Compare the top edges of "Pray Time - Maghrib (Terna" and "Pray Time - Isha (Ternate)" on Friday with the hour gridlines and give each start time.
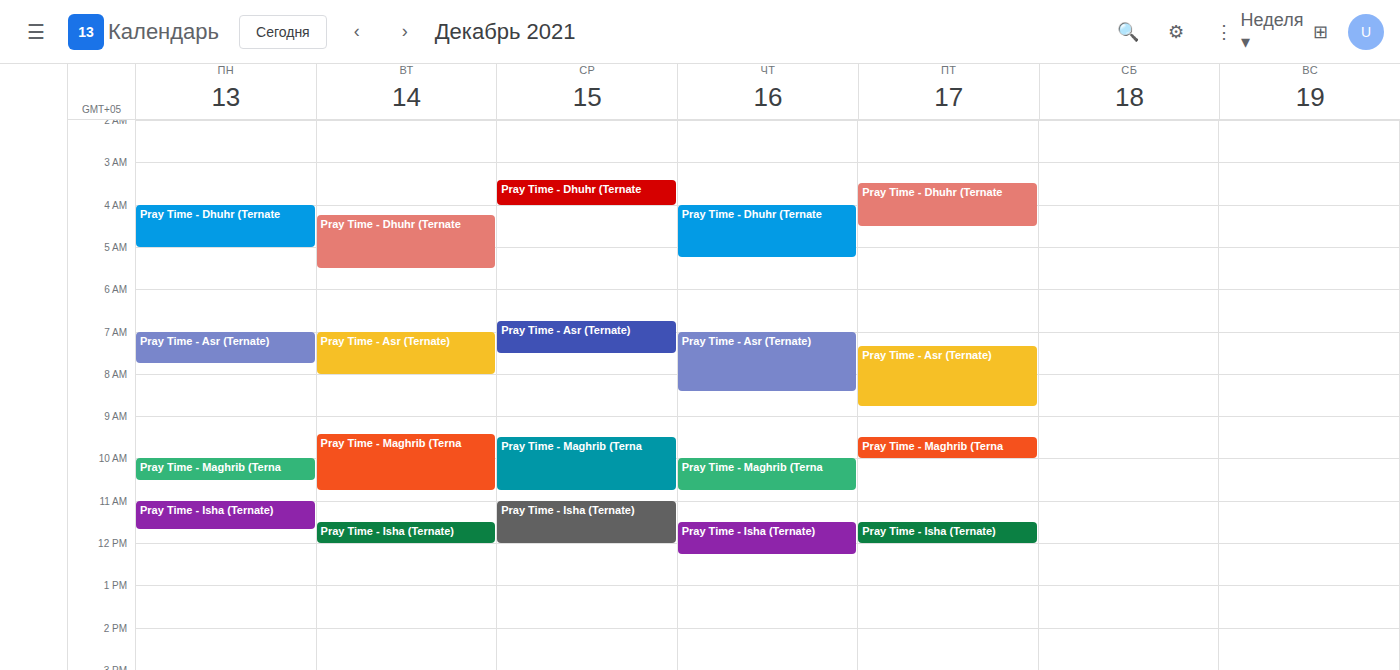
"Pray Time - Maghrib (Terna": 9:30 AM, halfway between the 9 AM and 10 AM lines. "Pray Time - Isha (Ternate)": 11:30 AM, halfway between the 11 AM and 12 PM lines.